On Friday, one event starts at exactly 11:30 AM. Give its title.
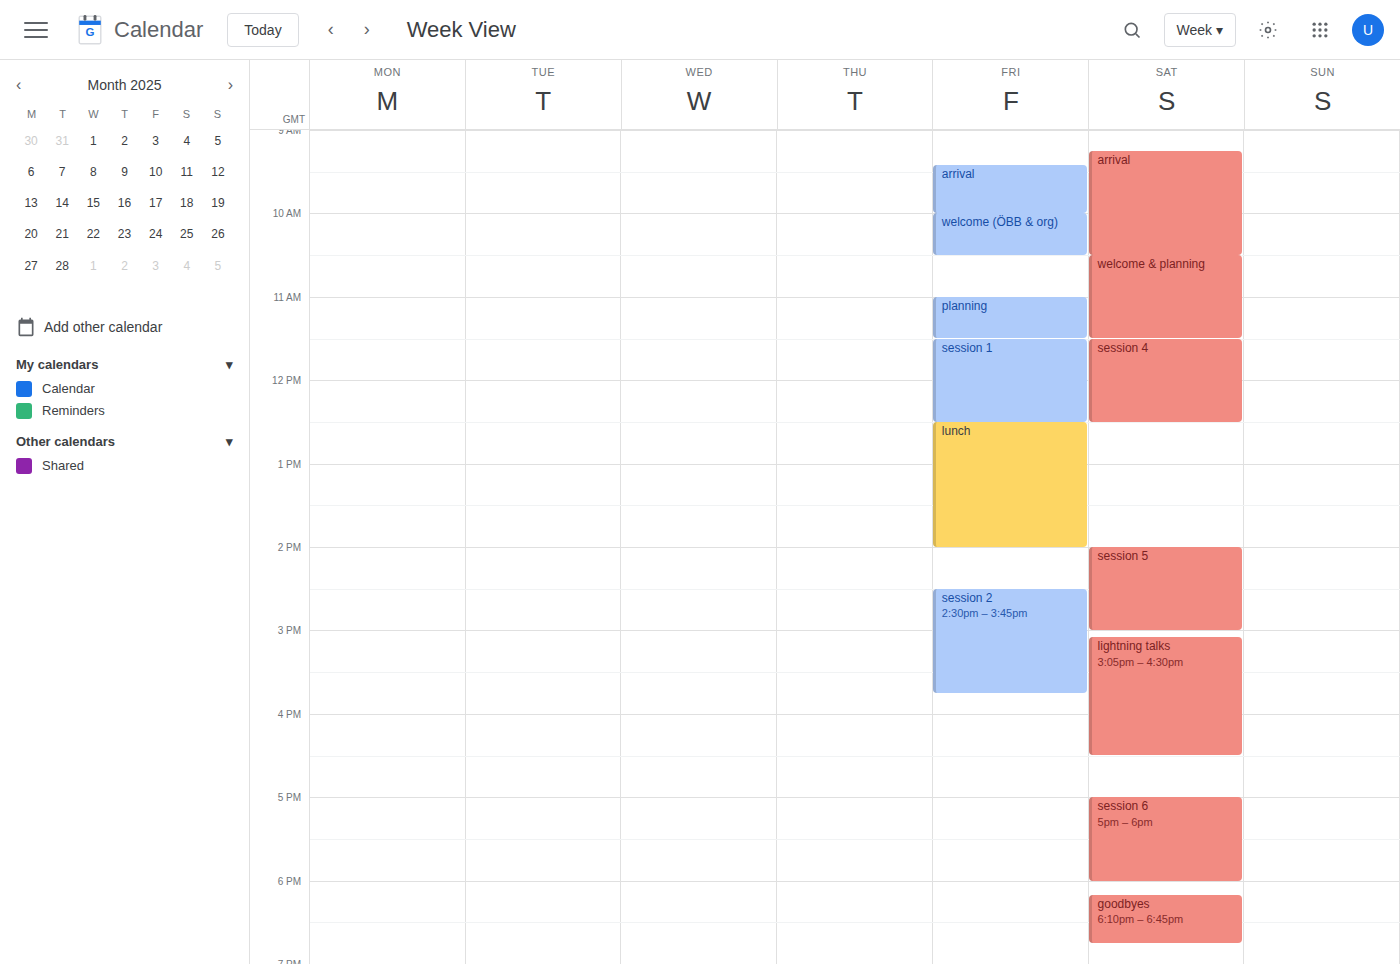
"session 1"